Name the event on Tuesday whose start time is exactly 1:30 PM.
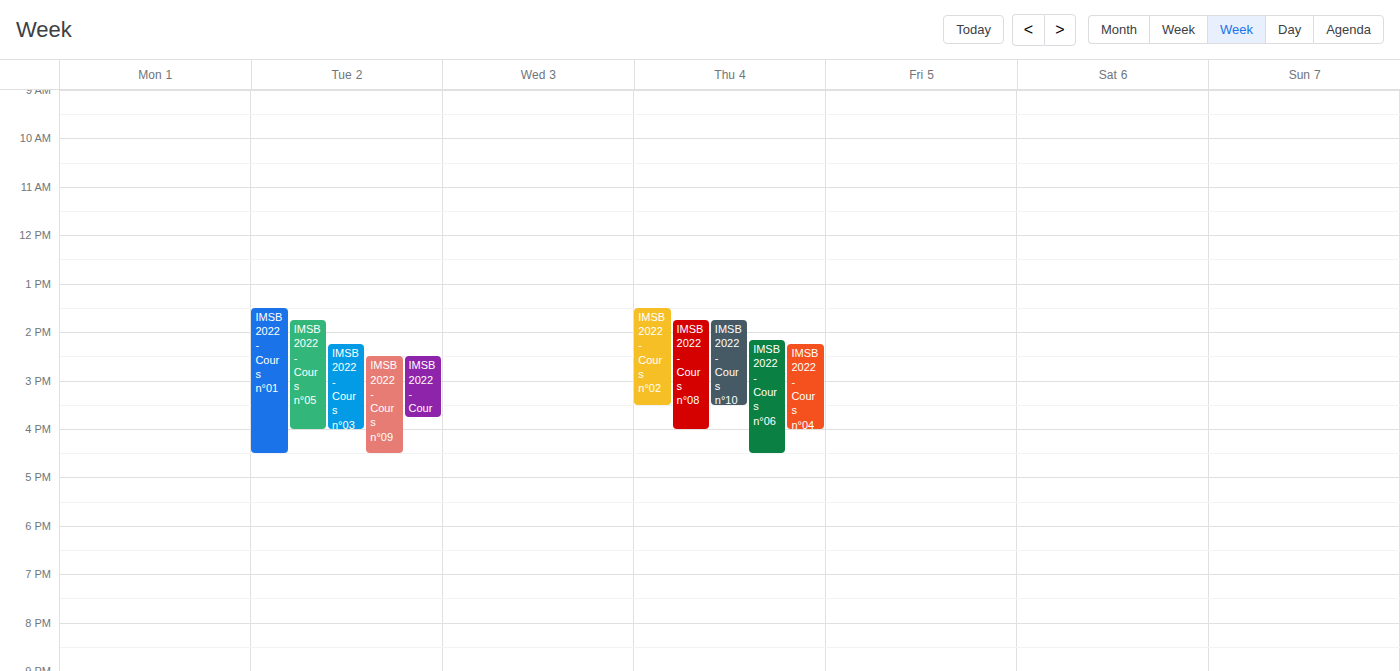
"IMSB2022 - Cours n°01"